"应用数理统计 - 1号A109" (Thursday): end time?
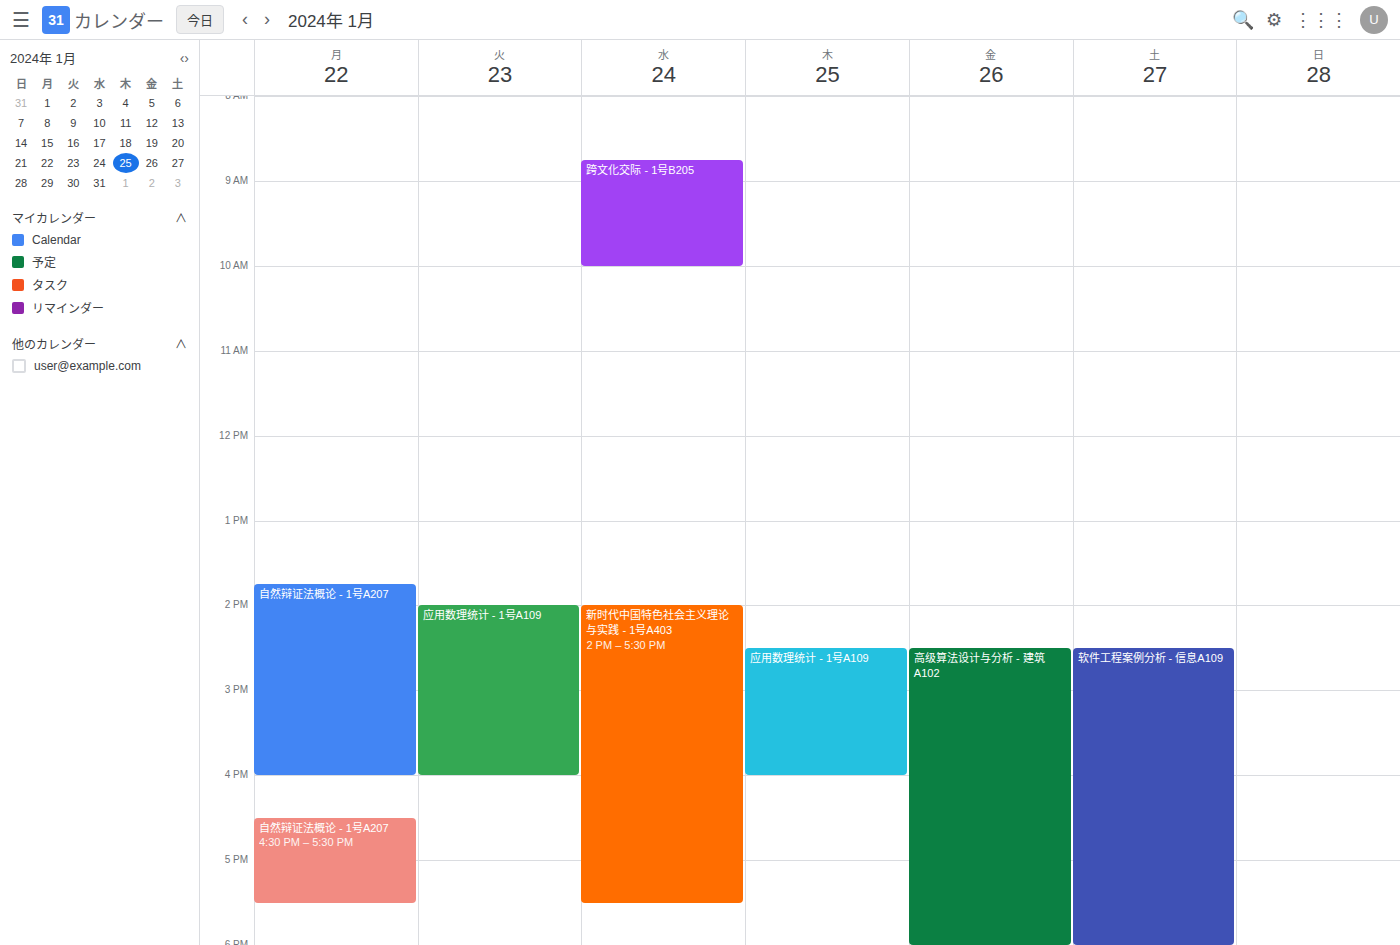
4:00 PM